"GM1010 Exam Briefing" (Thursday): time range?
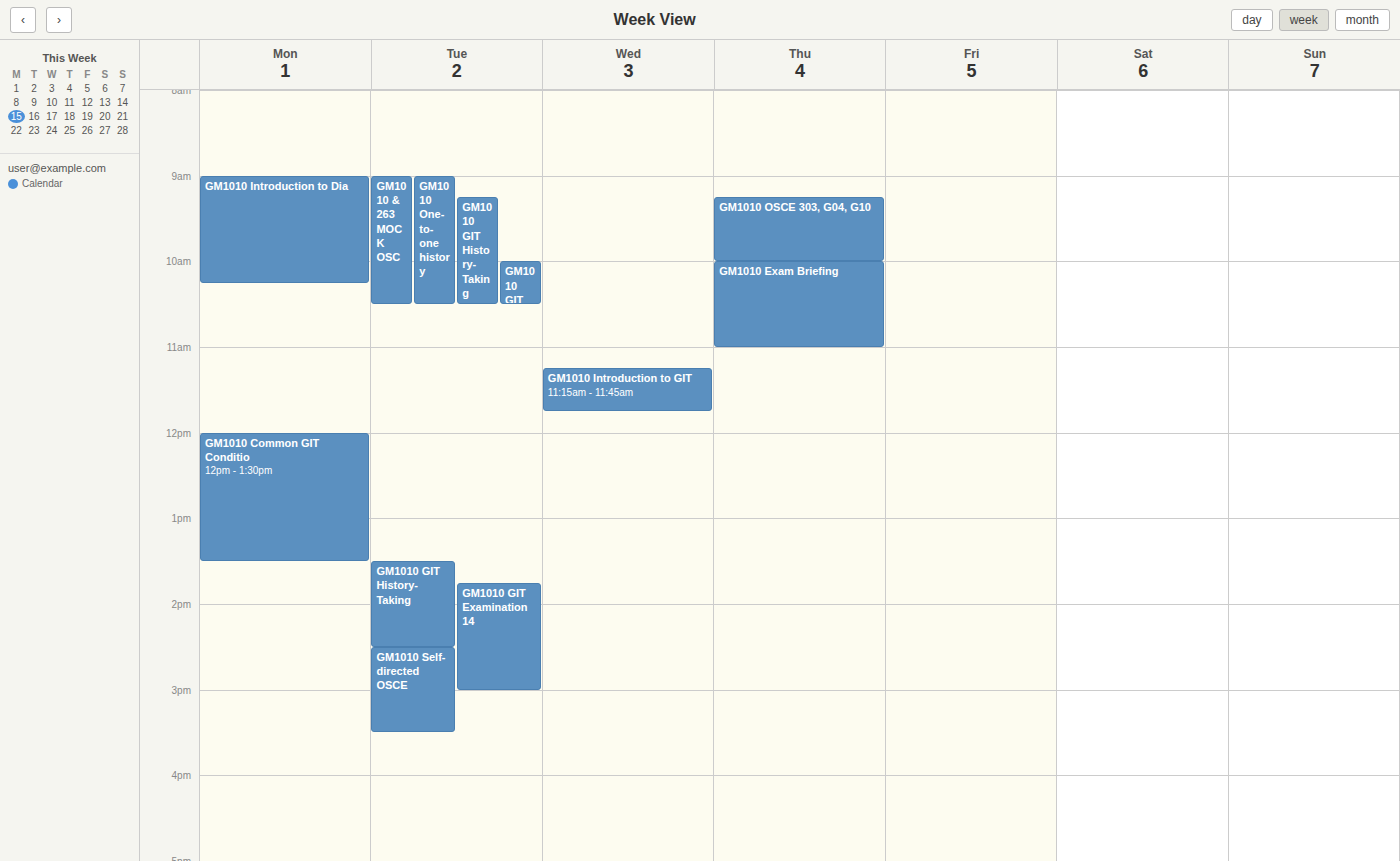
10:00 AM to 11:00 AM